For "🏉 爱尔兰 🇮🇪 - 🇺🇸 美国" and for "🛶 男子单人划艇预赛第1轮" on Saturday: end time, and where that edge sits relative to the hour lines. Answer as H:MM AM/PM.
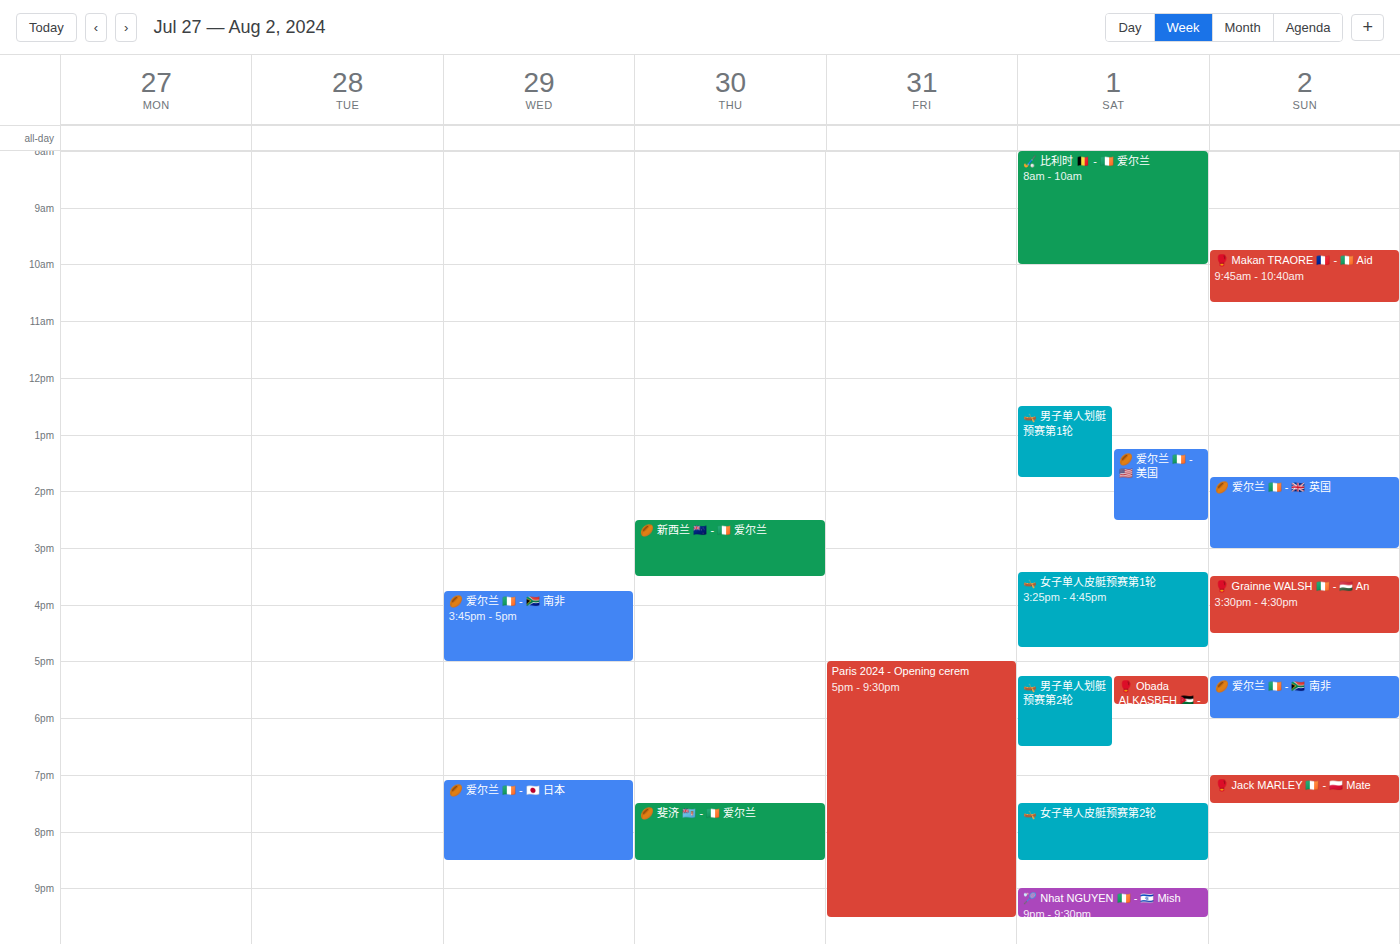
"🏉 爱尔兰 🇮🇪 - 🇺🇸 美国": 2:30 PM, halfway between the 2 PM and 3 PM lines. "🛶 男子单人划艇预赛第1轮": 1:45 PM, neither: three quarters of the way from the 1 PM line to the 2 PM line.